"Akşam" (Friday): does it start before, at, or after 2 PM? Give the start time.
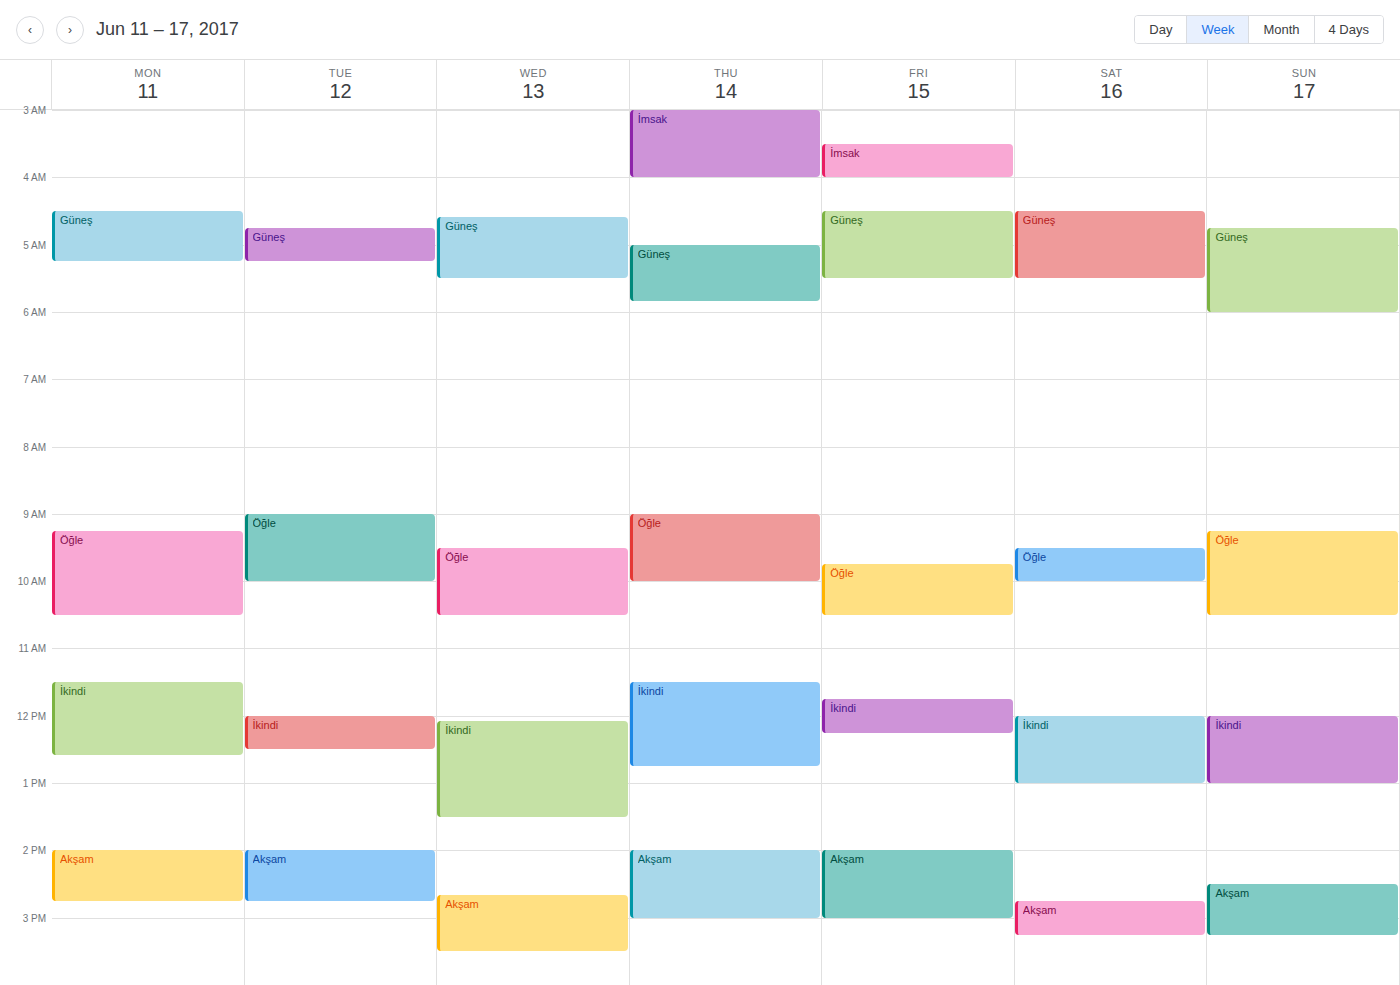
2:00 PM -- exactly at 2 PM, on the 2 PM line.